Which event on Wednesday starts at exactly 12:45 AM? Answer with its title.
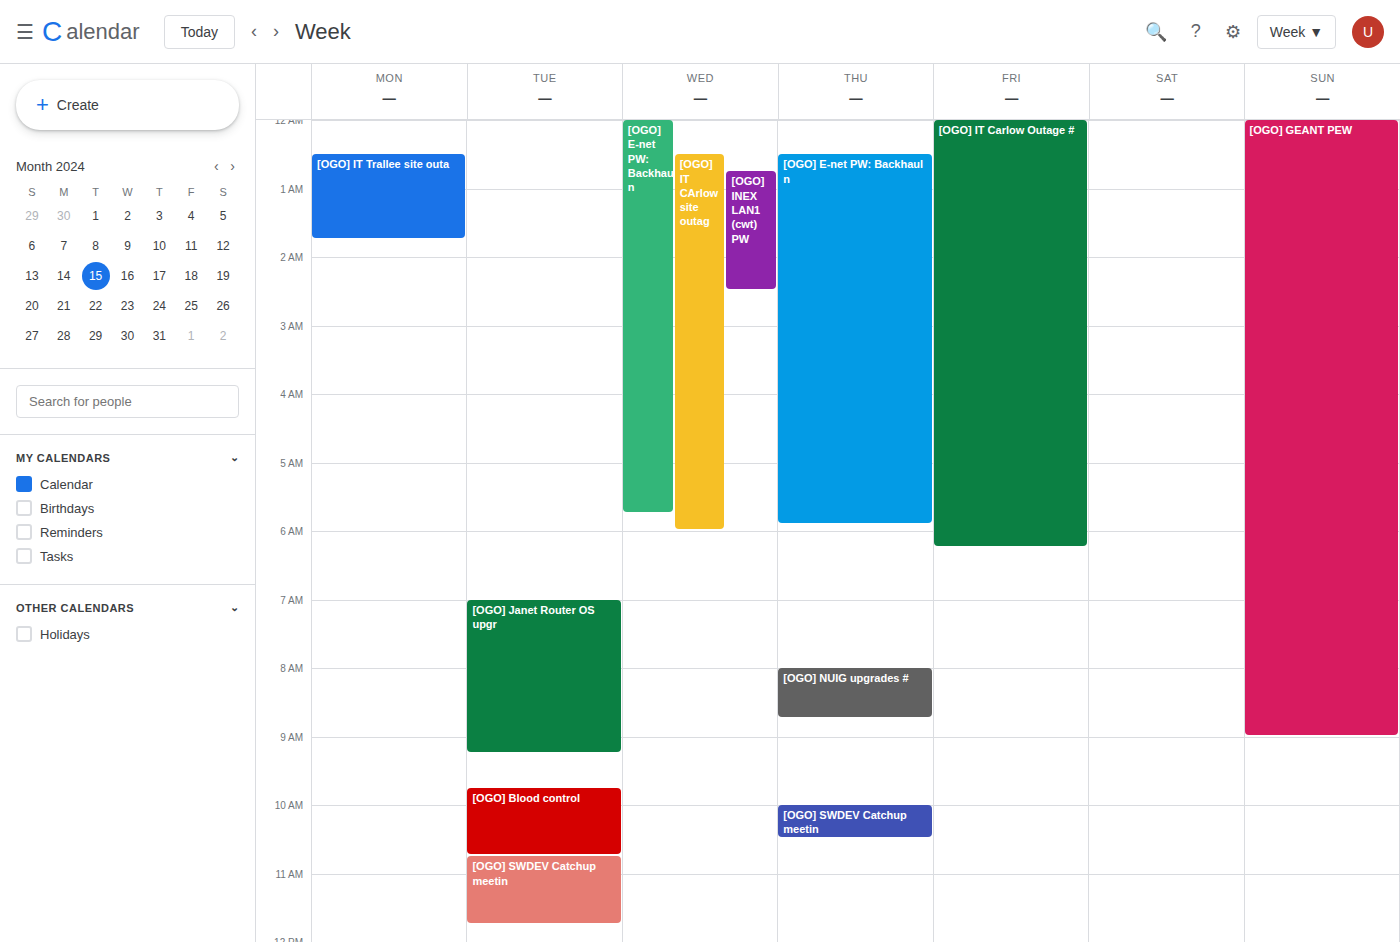
"[OGO] INEX LAN1 (cwt) PW"